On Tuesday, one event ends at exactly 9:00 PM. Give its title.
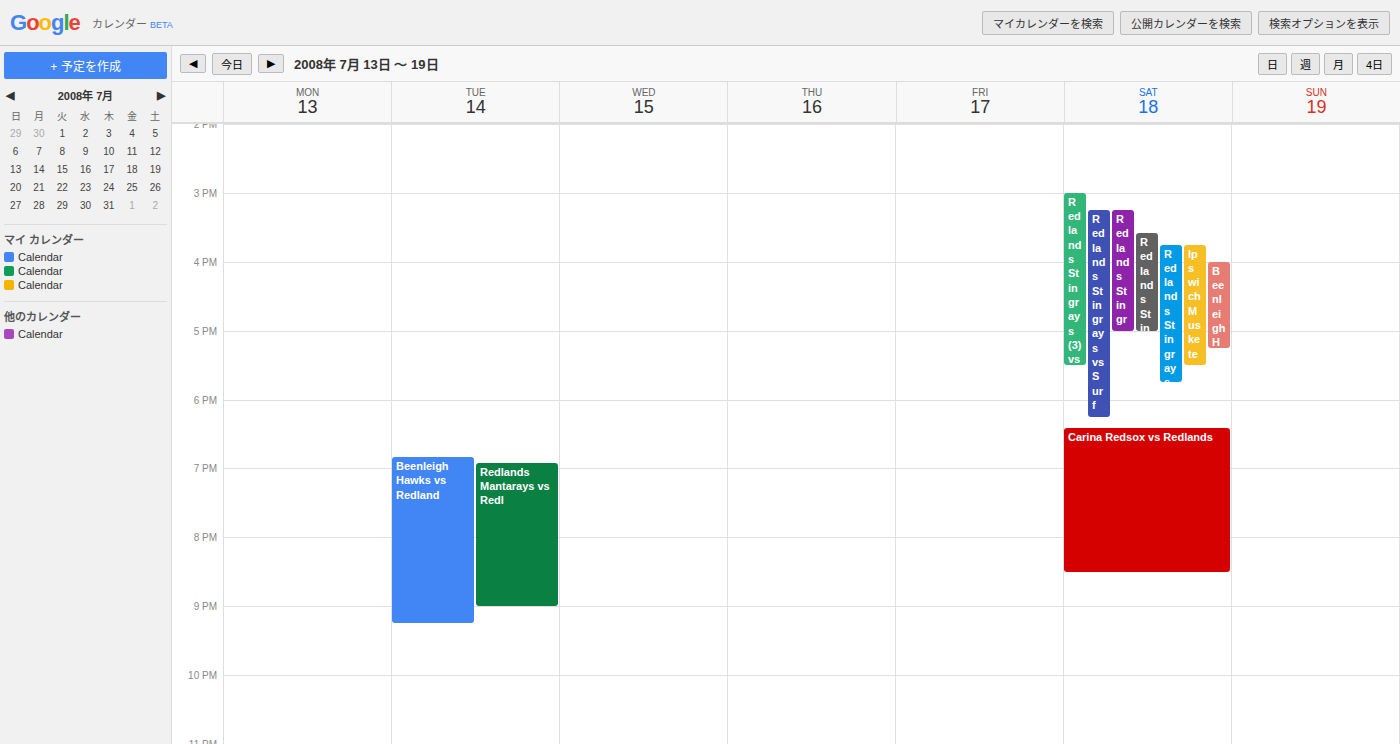
"Redlands Mantarays vs Redl"